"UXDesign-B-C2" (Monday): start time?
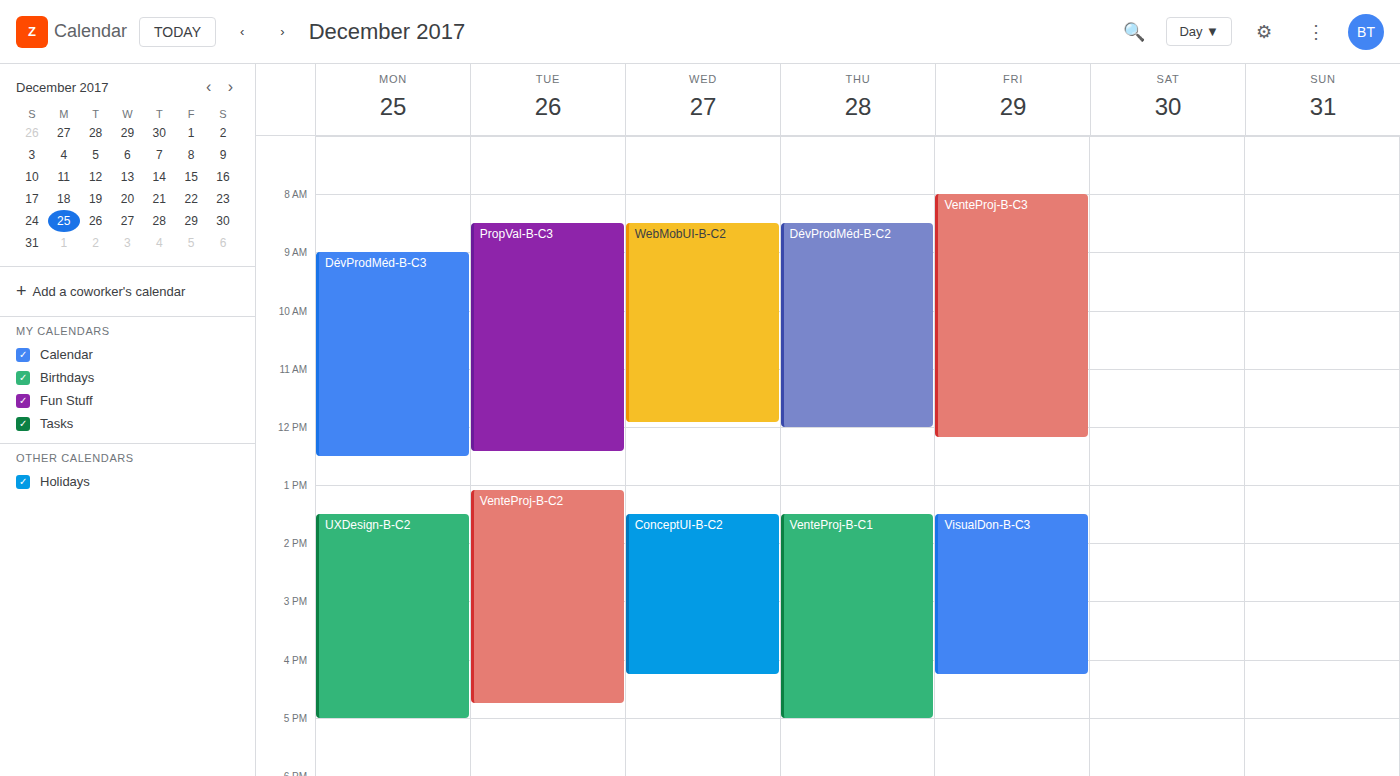
1:30 PM